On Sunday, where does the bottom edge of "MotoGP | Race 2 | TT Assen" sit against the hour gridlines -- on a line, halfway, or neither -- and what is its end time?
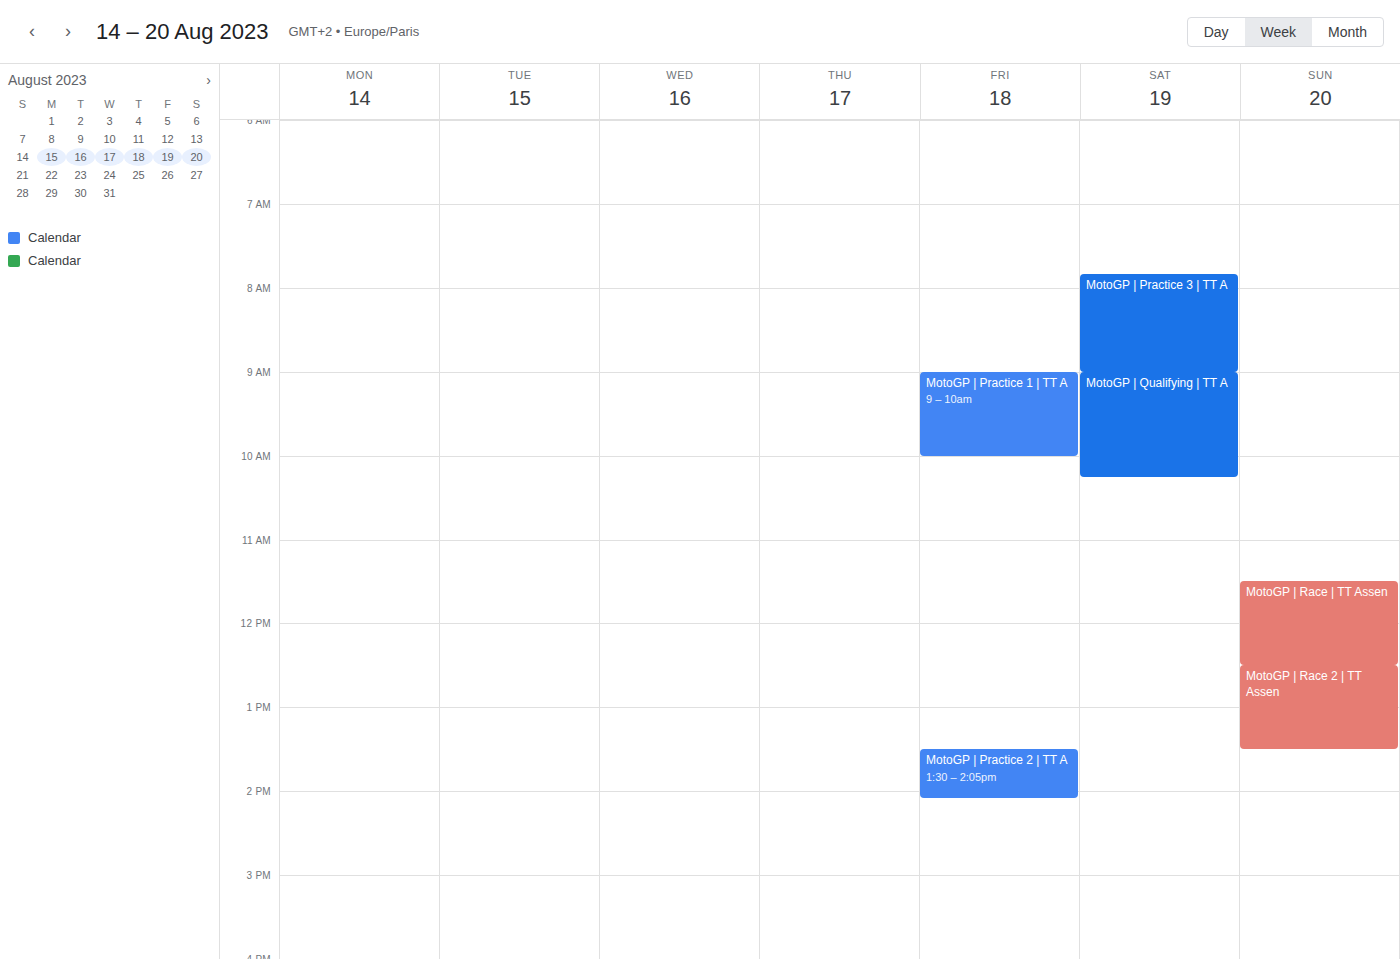
13:30 -- halfway between the 13:00 and 14:00 lines.